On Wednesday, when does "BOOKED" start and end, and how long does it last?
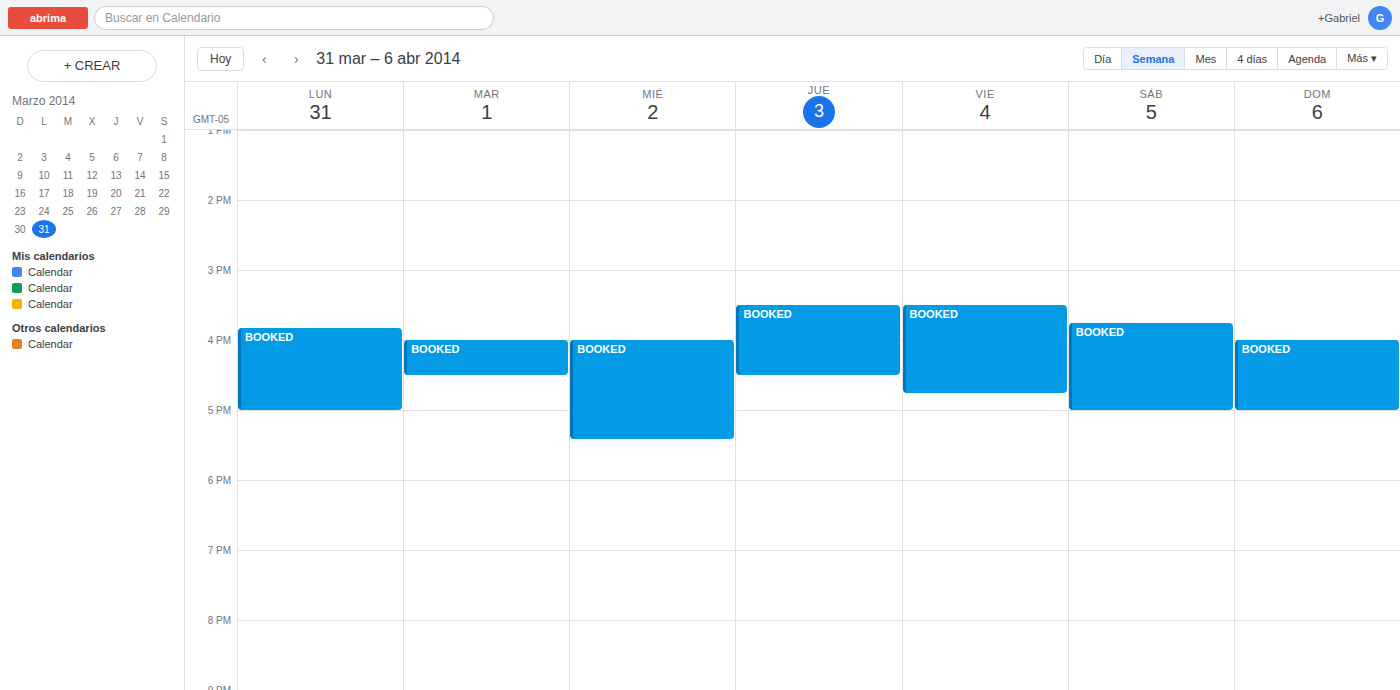
4:00 PM to 5:25 PM, 1 hour 25 minutes